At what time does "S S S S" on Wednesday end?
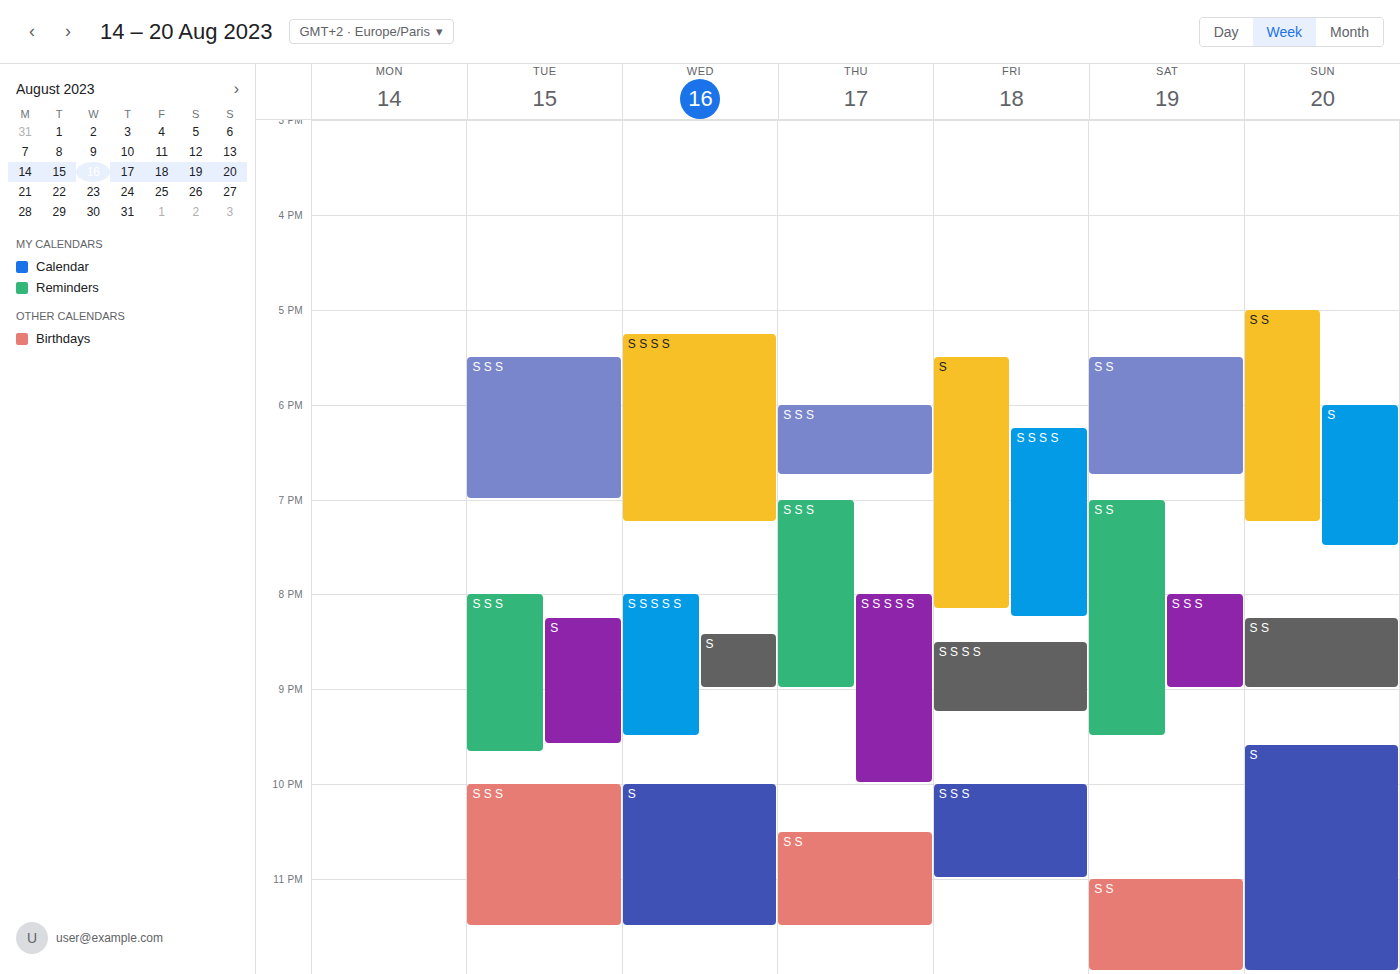
7:15 PM